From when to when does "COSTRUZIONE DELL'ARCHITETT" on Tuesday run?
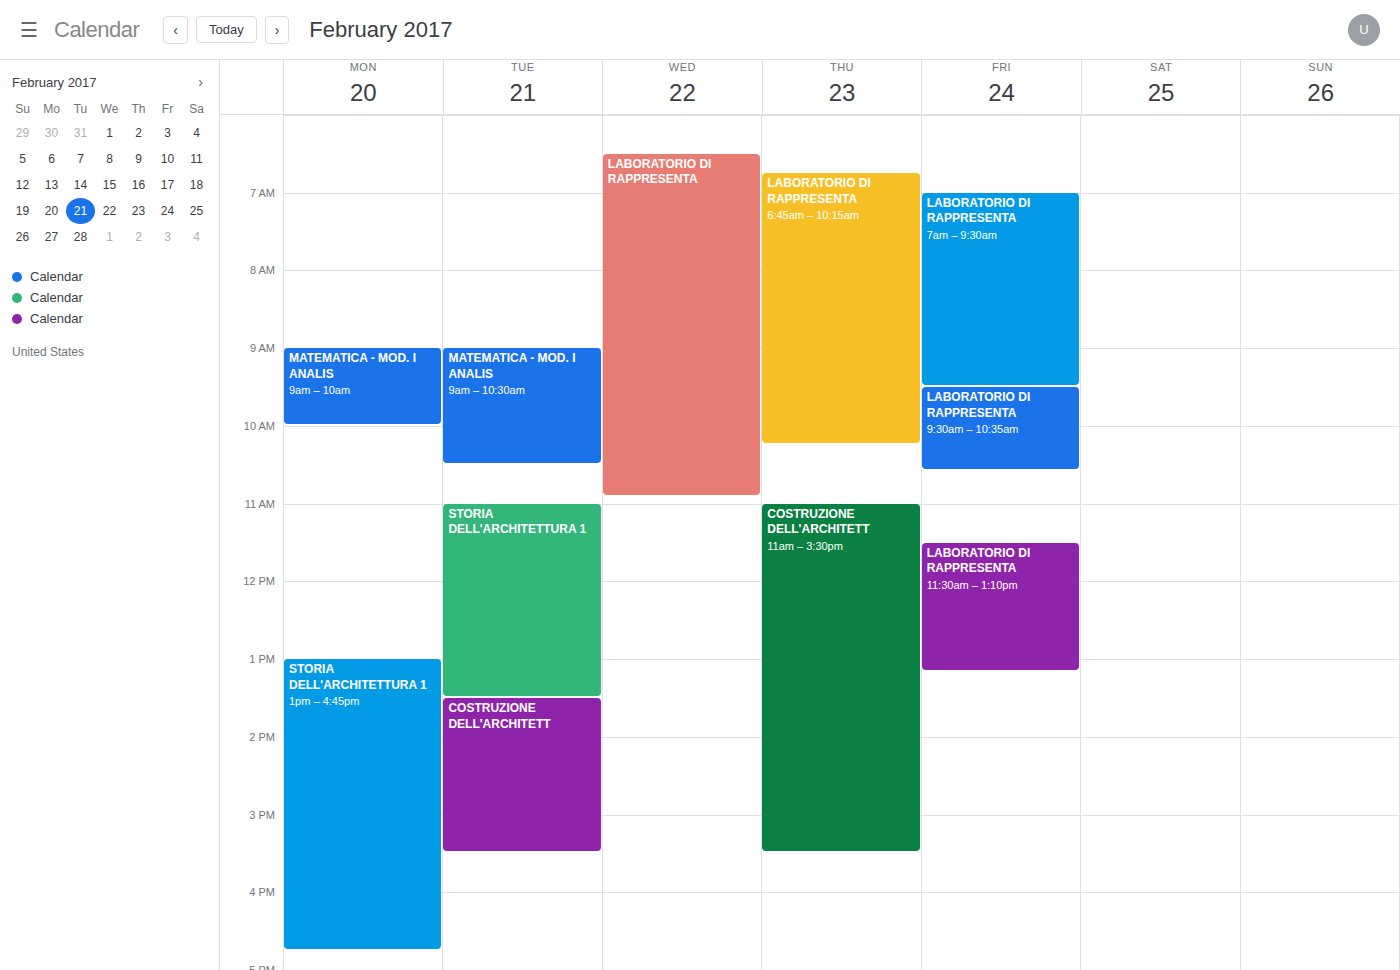
1:30 PM to 3:30 PM